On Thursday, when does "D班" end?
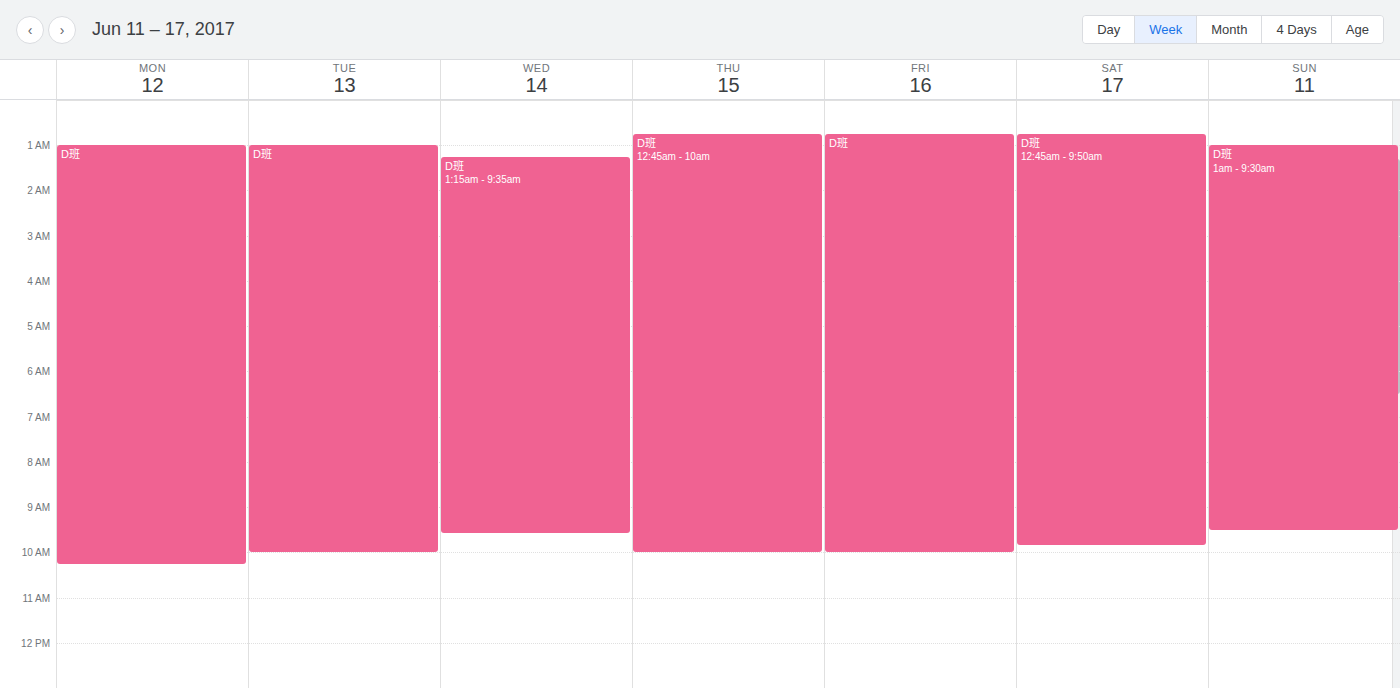
10:00 AM